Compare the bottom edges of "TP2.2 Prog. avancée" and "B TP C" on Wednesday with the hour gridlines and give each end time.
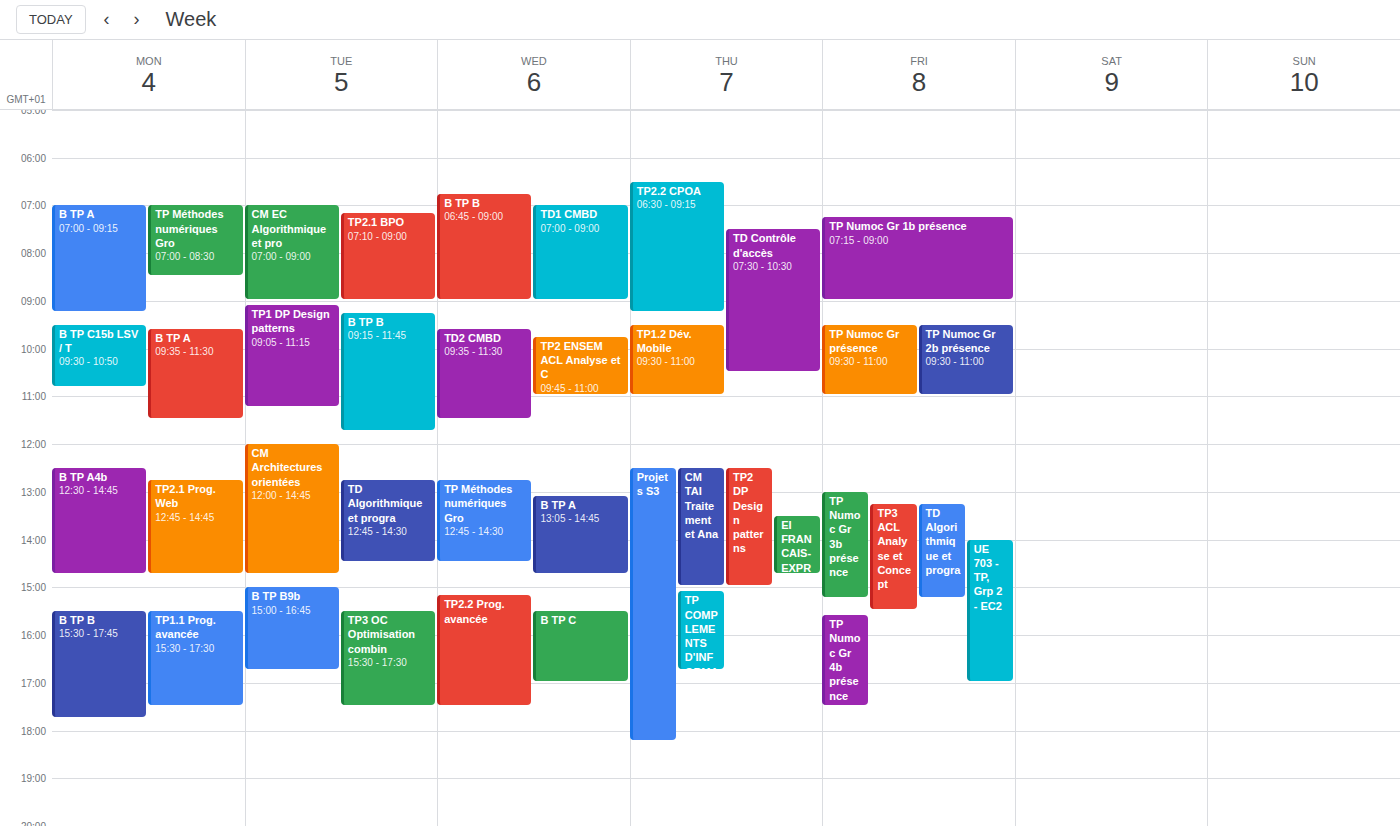
"TP2.2 Prog. avancée": 5:30 PM, halfway between the 5 PM and 6 PM lines. "B TP C": 5:00 PM, exactly on the 5 PM line.